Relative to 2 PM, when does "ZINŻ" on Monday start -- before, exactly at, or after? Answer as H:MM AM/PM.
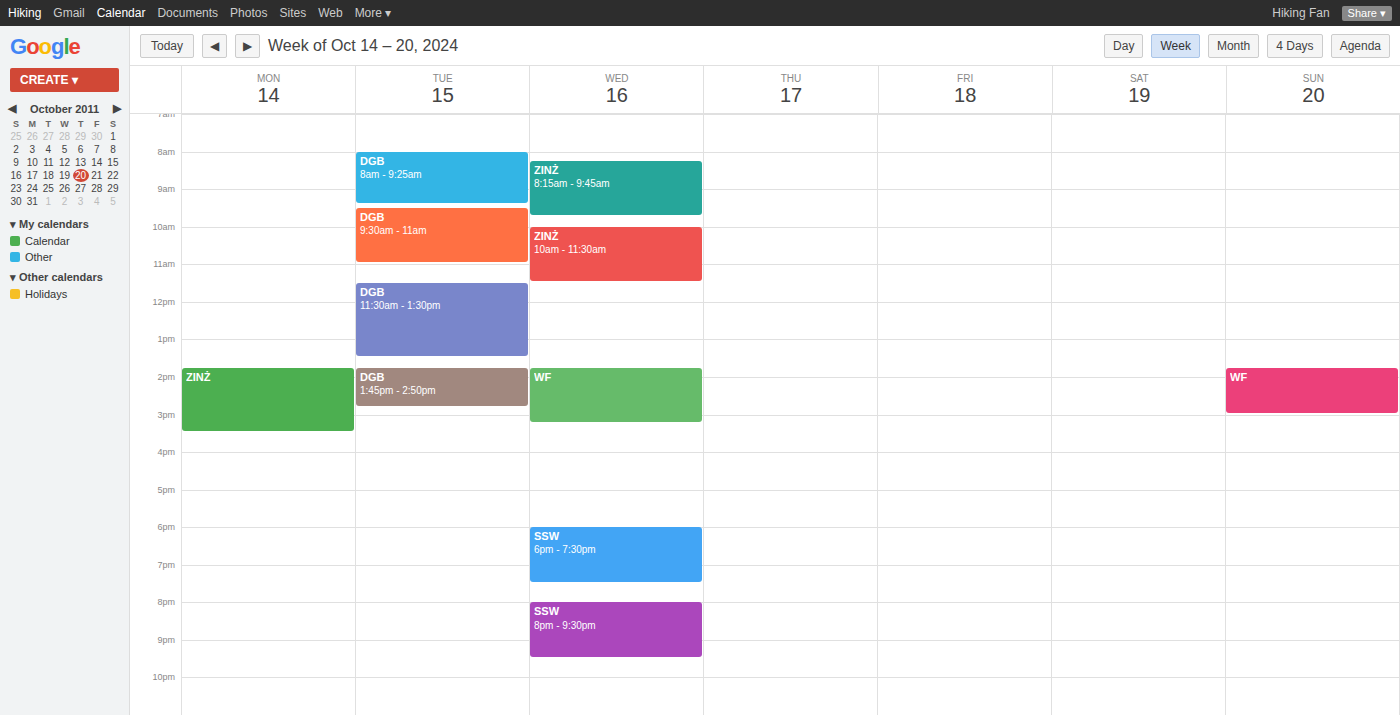
1:45 PM -- before 2 PM, 15 minutes above the 2 PM line.